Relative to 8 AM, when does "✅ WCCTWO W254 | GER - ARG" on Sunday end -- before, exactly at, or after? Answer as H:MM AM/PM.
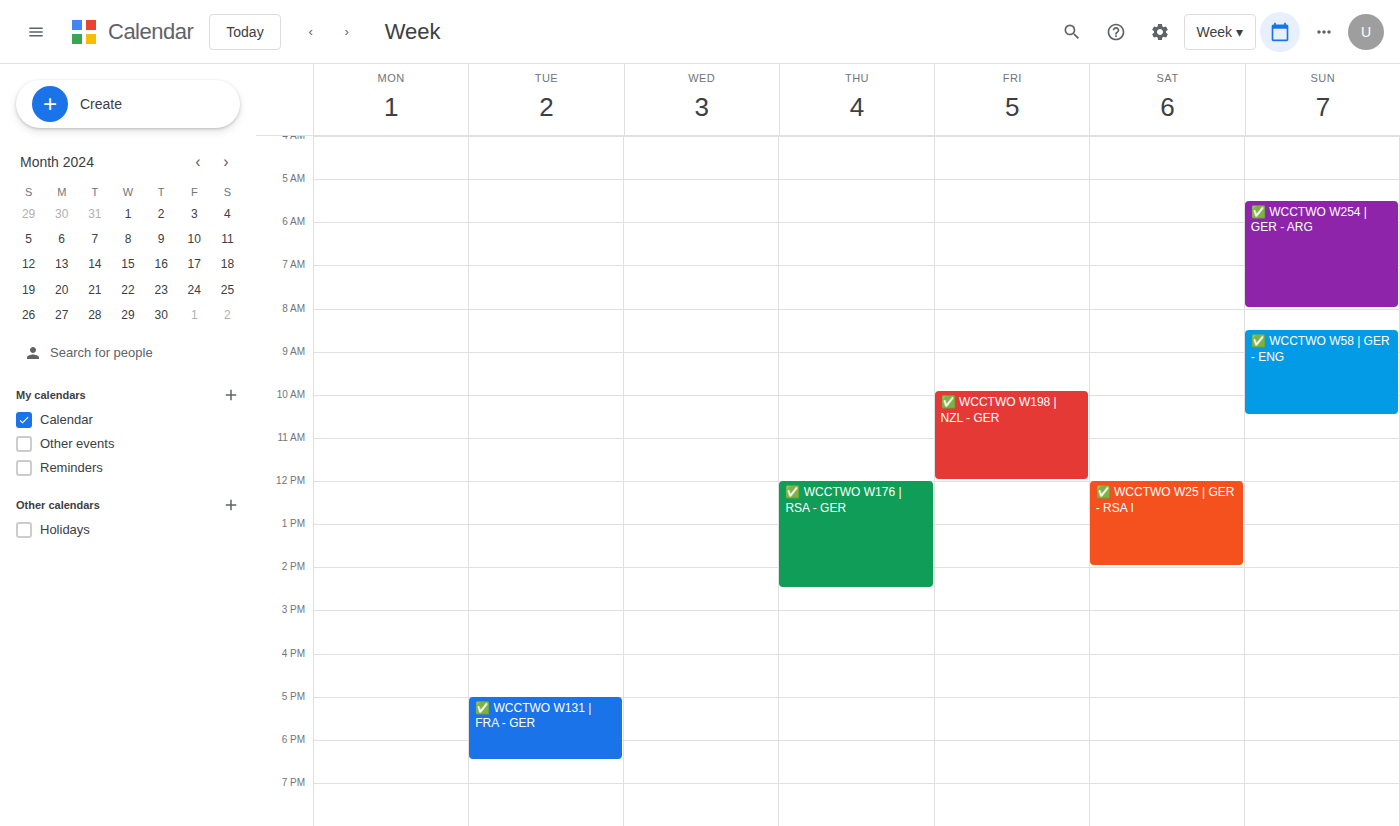
8:00 AM -- exactly at 8 AM, on the 8 AM line.